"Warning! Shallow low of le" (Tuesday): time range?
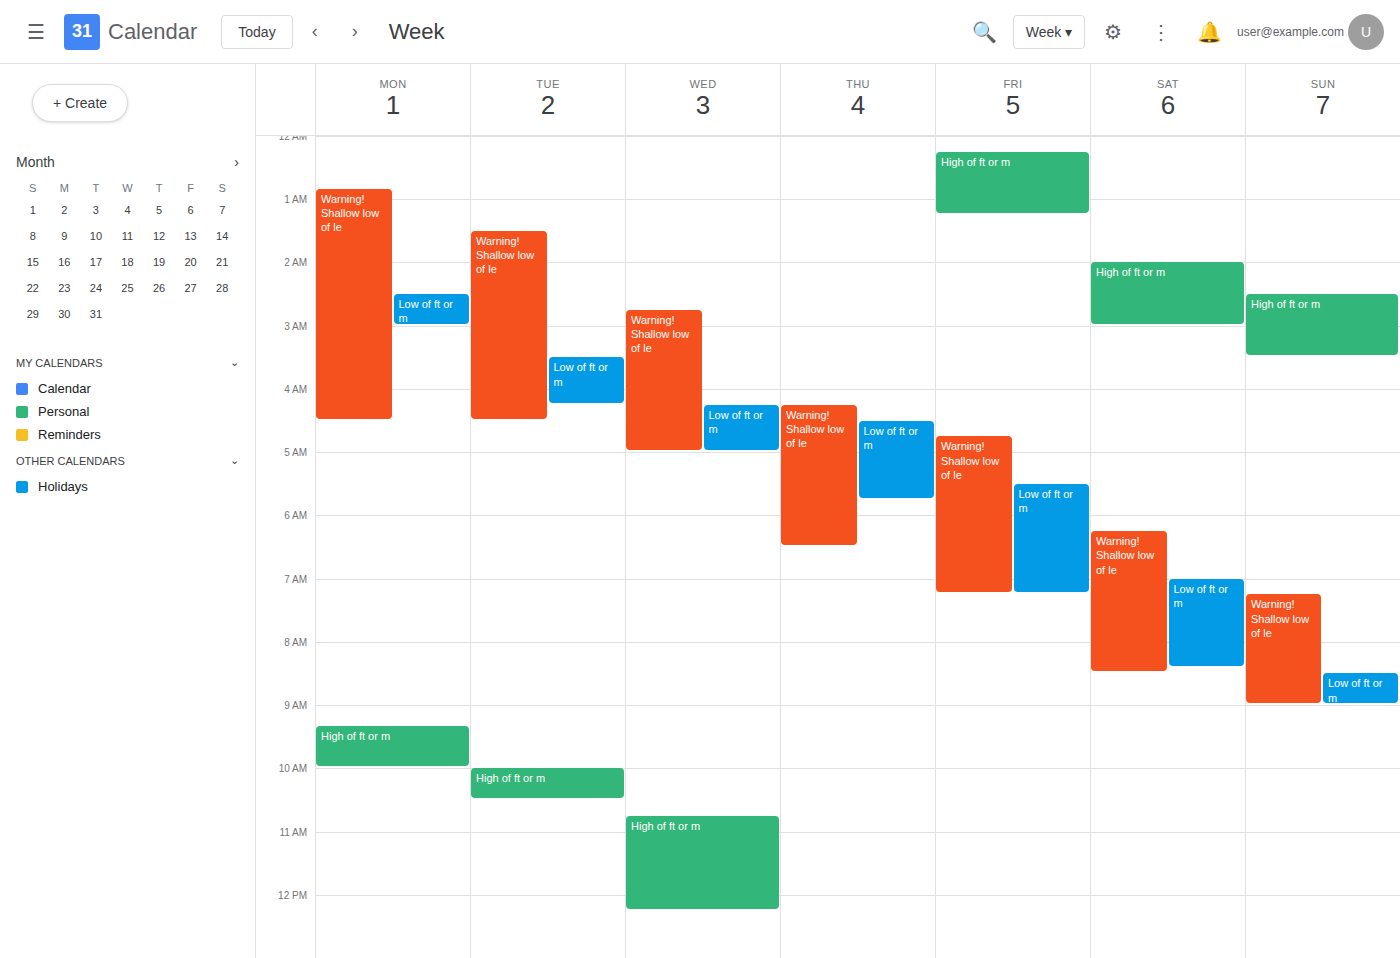
01:30 to 04:30